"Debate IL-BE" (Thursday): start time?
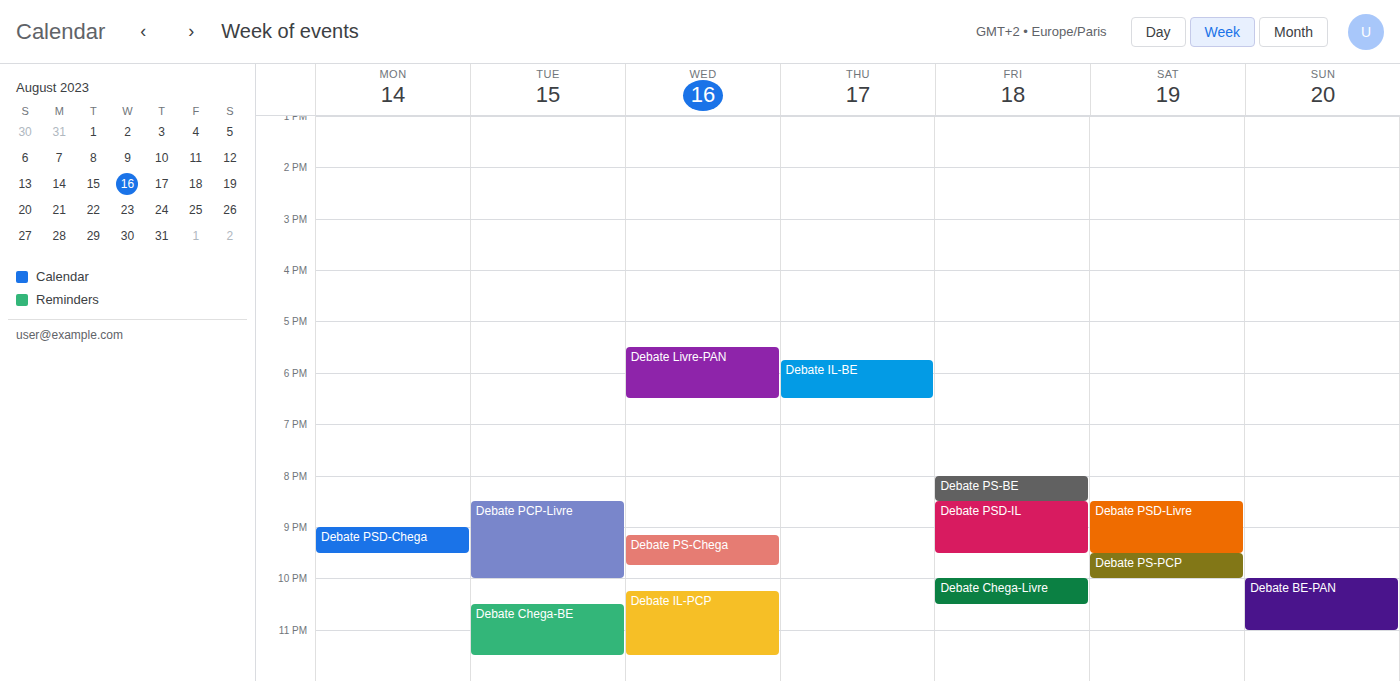
5:45 PM